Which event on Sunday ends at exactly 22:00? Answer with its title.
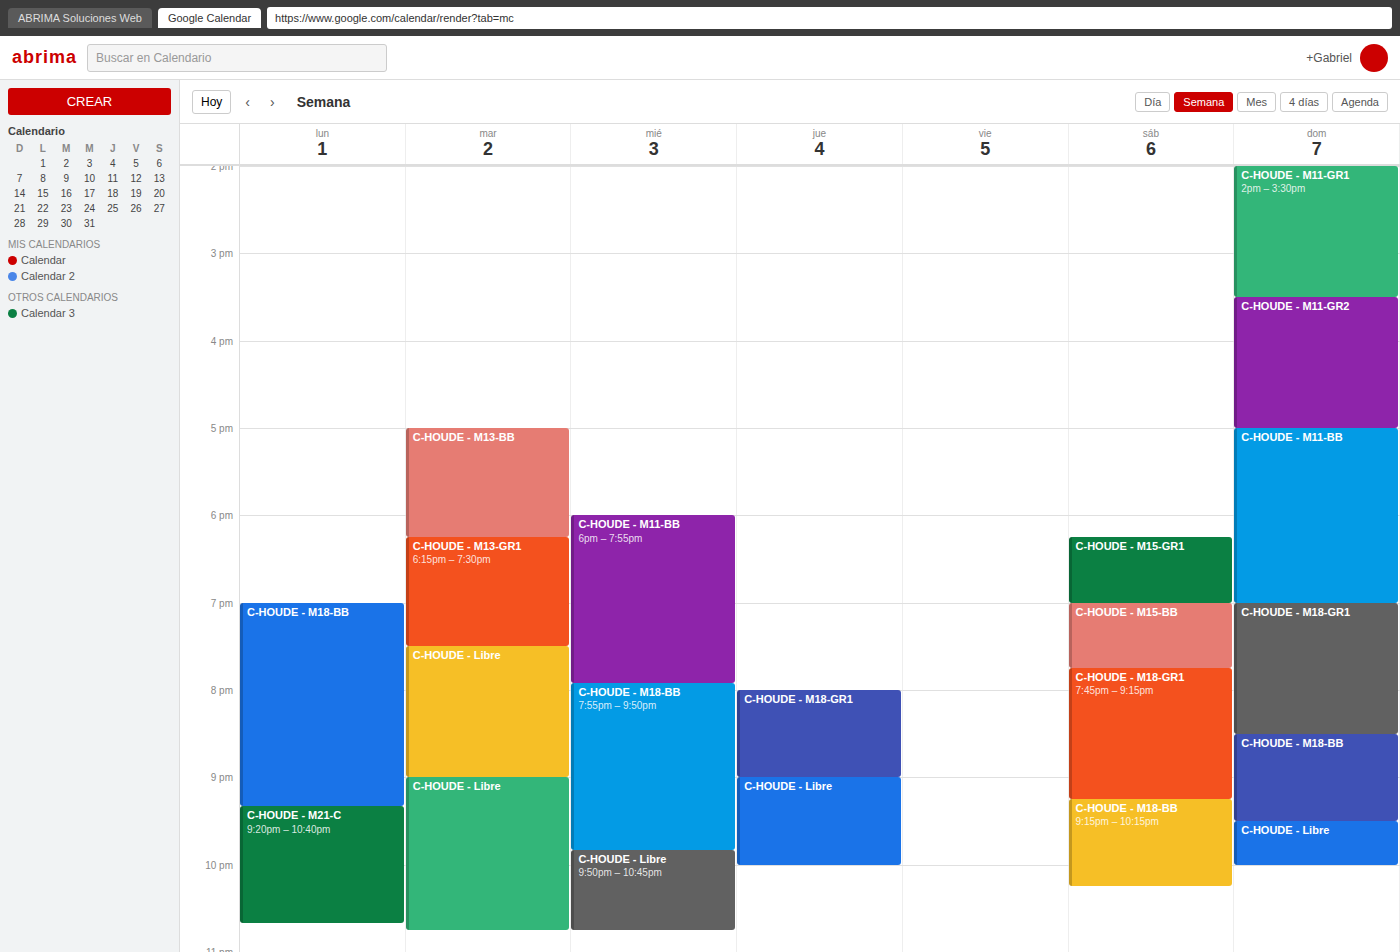
"C-HOUDE - Libre"